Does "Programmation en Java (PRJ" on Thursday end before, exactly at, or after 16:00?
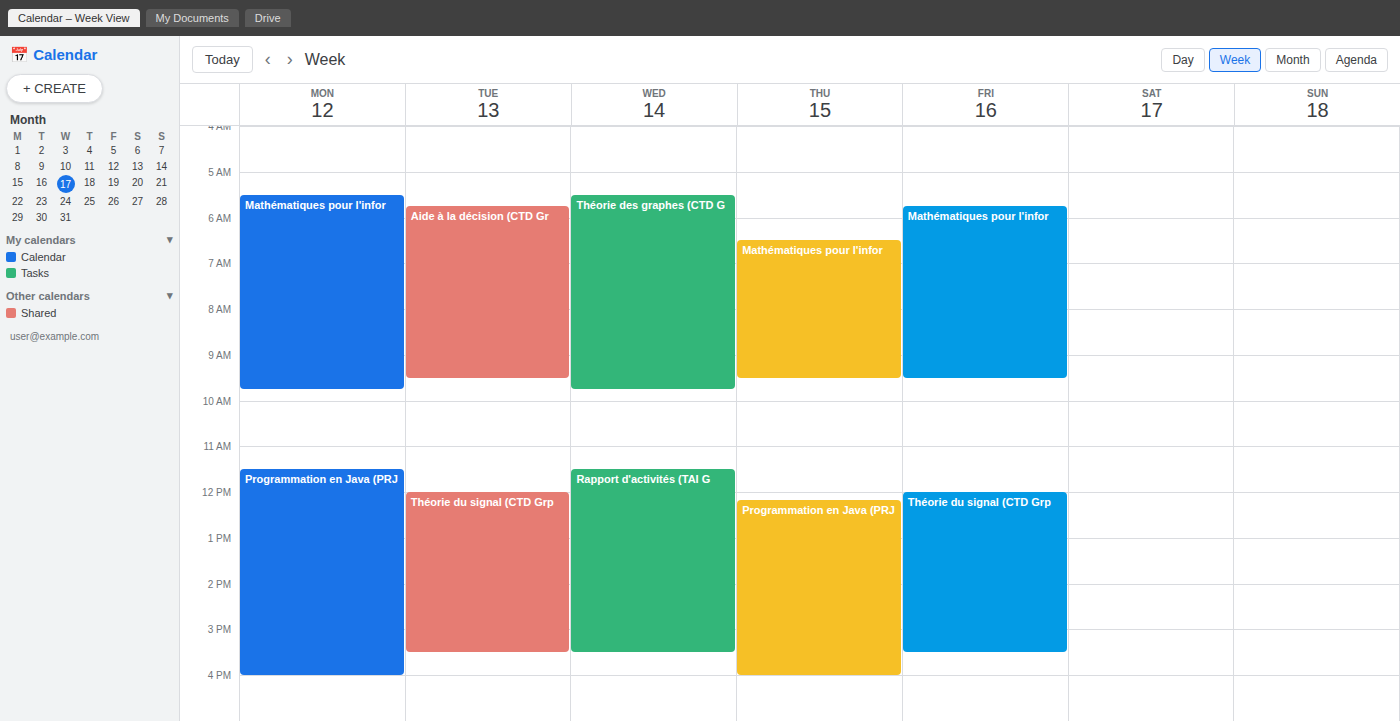
16:00 -- exactly at 16:00, on the 16:00 line.